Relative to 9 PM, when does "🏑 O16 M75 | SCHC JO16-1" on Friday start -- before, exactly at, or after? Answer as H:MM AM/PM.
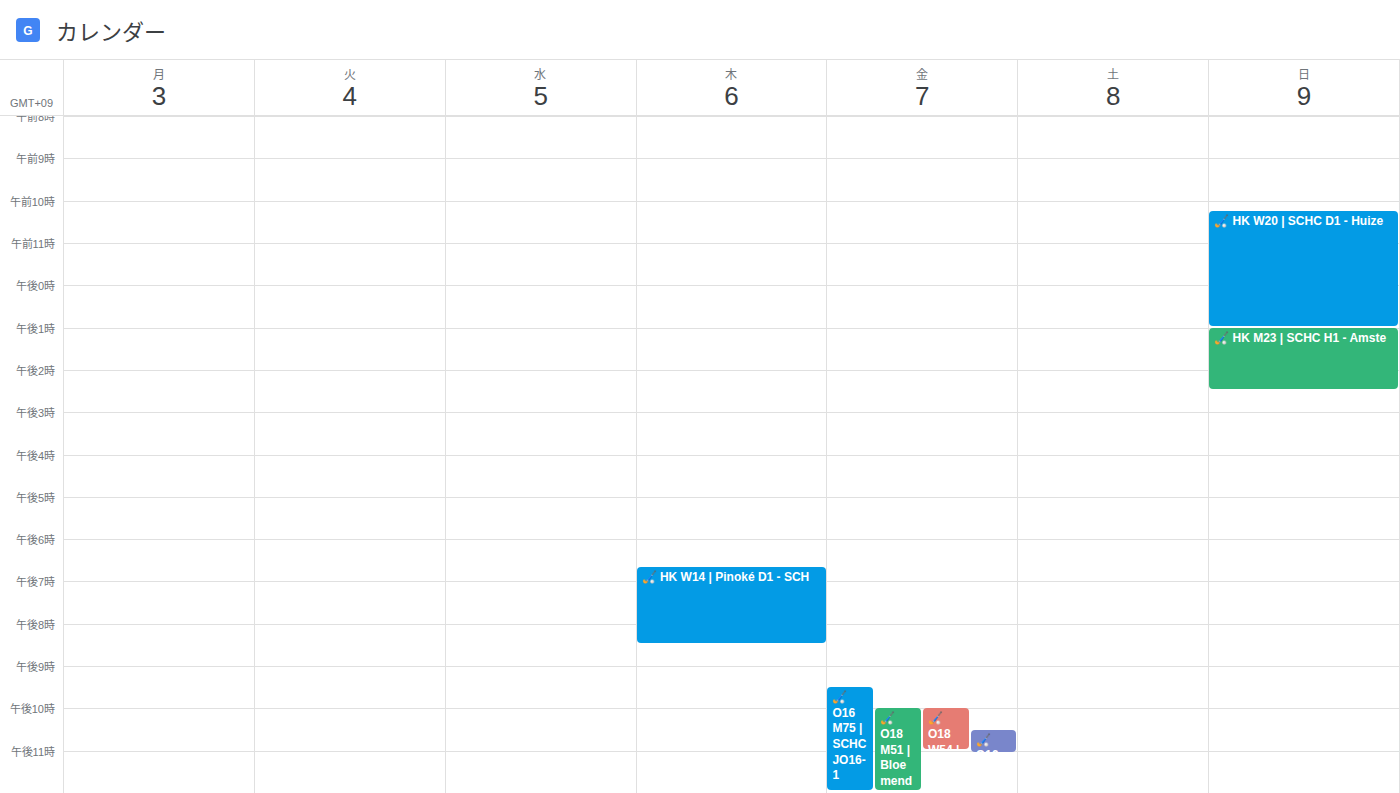
9:30 PM -- after 9 PM, 30 minutes below the 9 PM line.